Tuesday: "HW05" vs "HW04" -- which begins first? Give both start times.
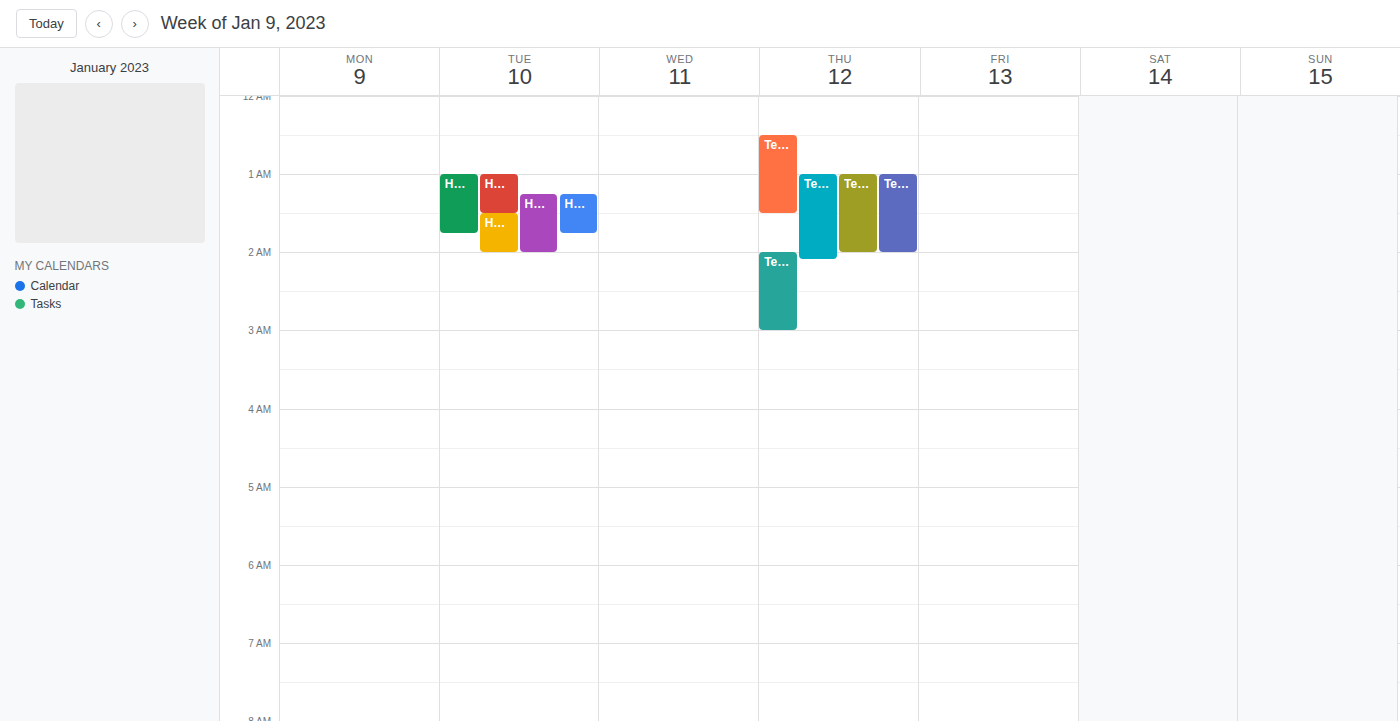
"HW05" 1:15 AM; "HW04" 1:30 AM.